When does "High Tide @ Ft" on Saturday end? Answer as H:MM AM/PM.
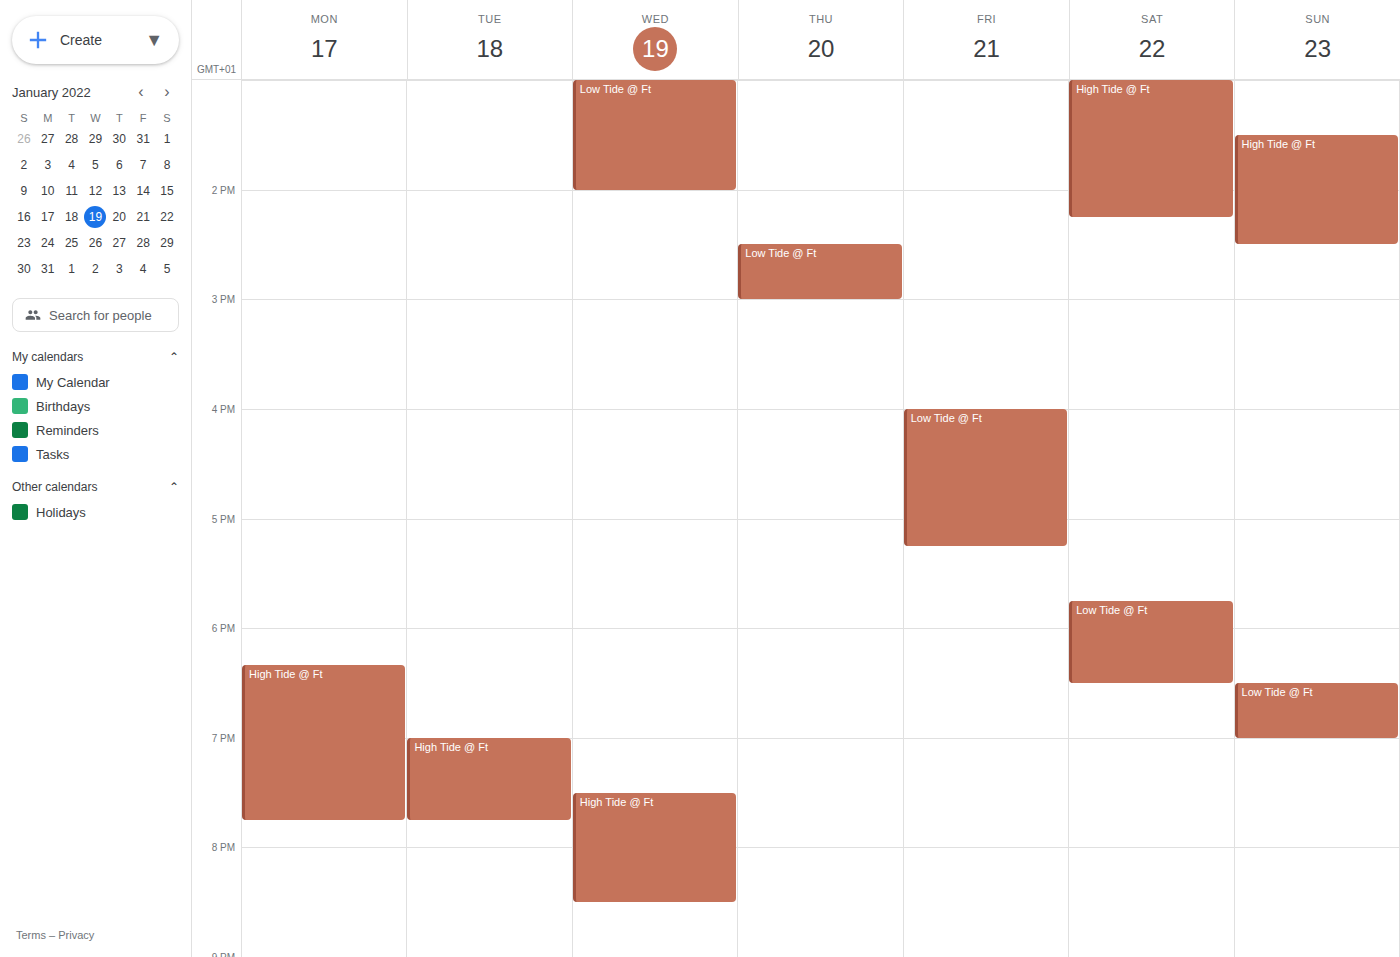
2:15 PM